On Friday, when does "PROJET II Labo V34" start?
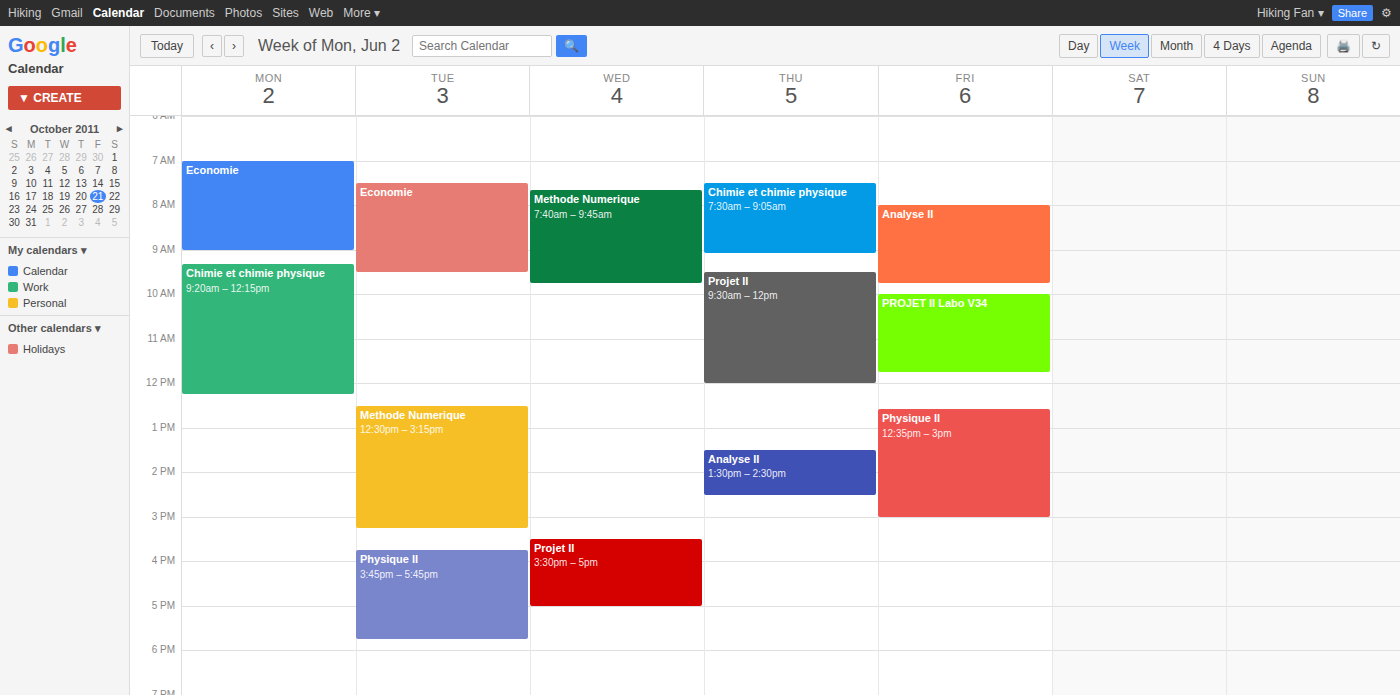
10:00 AM